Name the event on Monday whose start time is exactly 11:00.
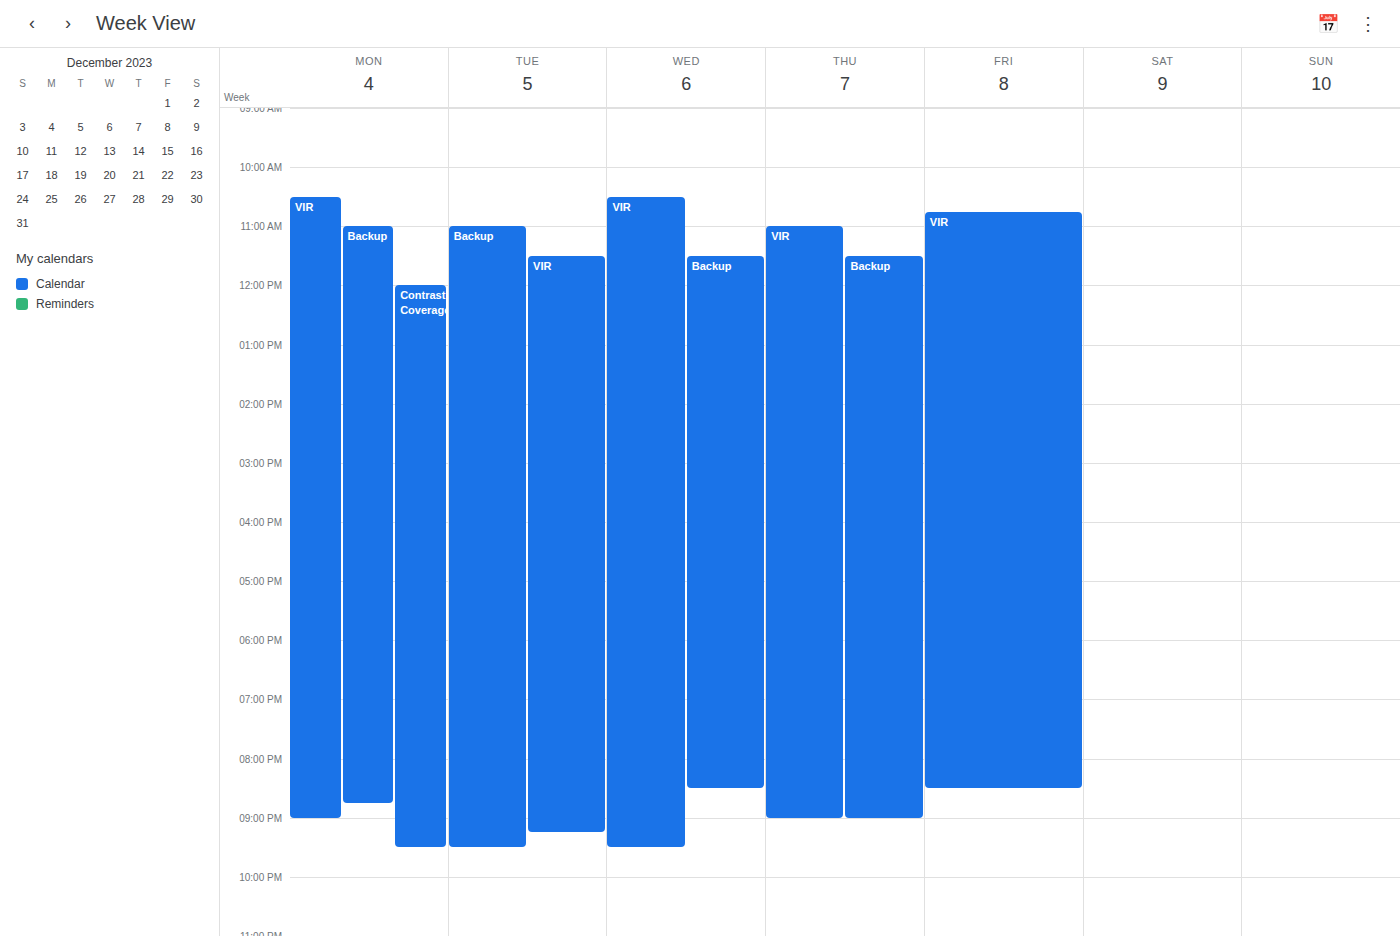
"Backup"